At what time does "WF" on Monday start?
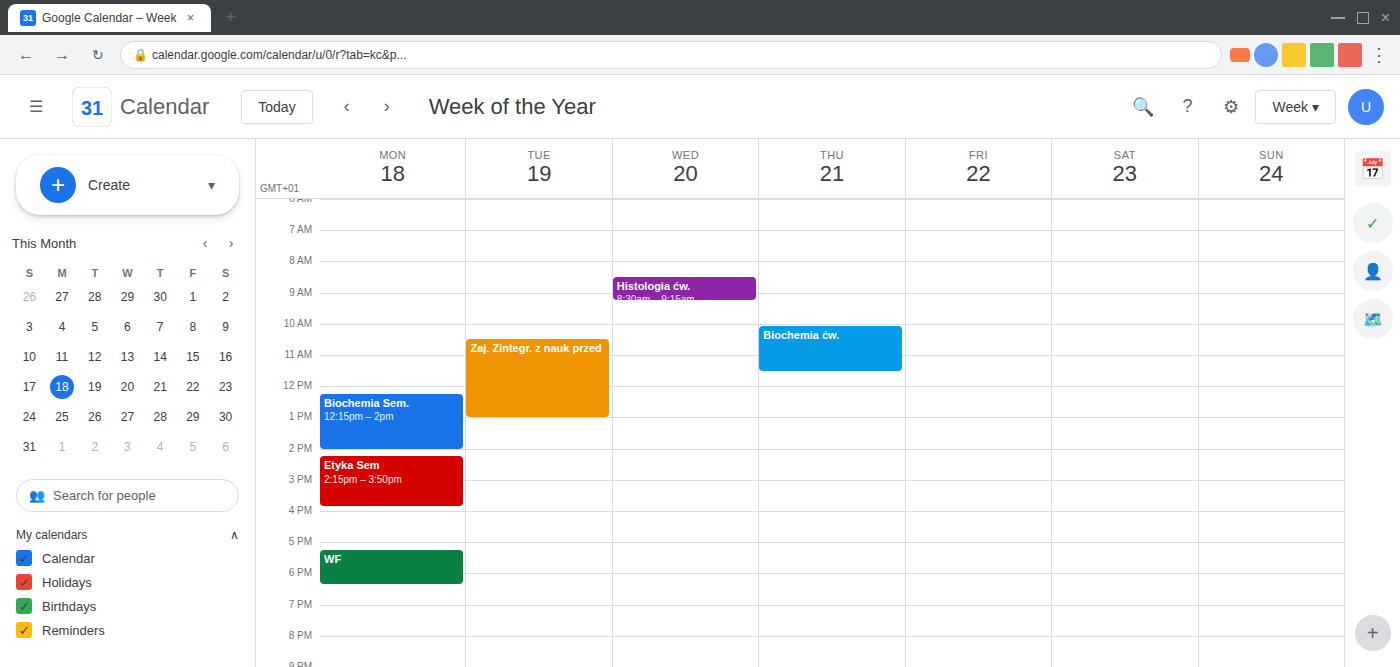
17:15